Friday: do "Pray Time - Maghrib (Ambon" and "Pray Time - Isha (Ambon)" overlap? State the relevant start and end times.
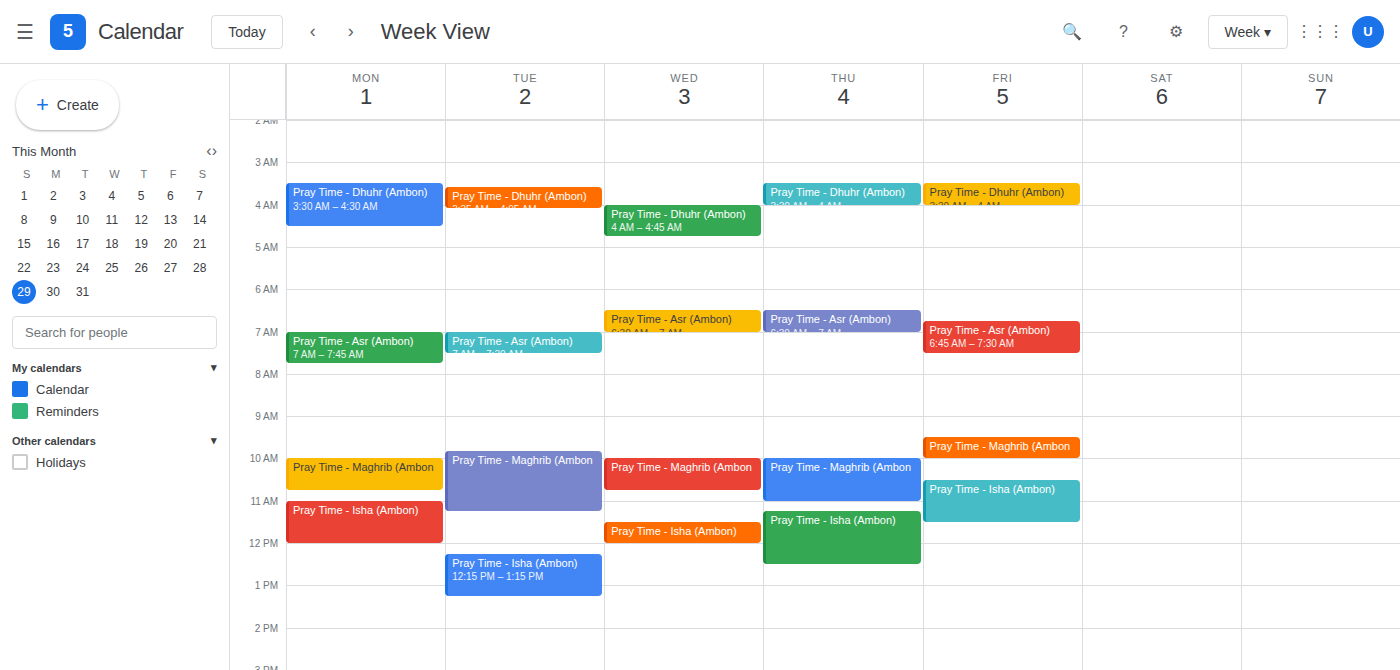
"Pray Time - Maghrib (Ambon" ends at 10:00 AM and "Pray Time - Isha (Ambon)" starts at 10:30 AM -- no overlap.